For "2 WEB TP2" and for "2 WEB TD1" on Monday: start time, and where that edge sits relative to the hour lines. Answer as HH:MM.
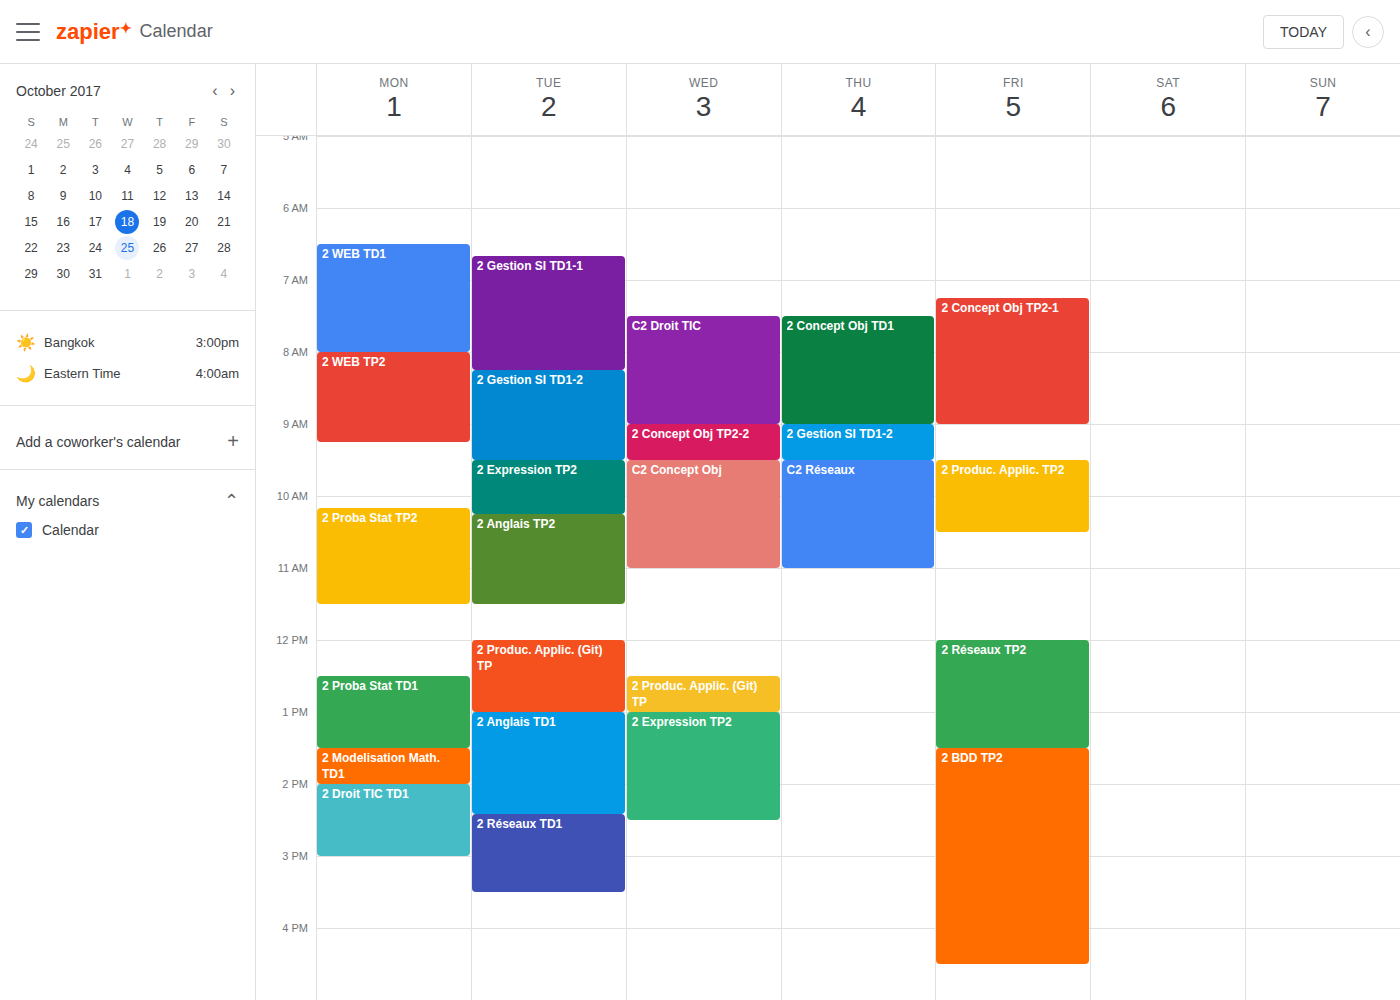
"2 WEB TP2": 08:00, exactly on the 08:00 line. "2 WEB TD1": 06:30, halfway between the 06:00 and 07:00 lines.